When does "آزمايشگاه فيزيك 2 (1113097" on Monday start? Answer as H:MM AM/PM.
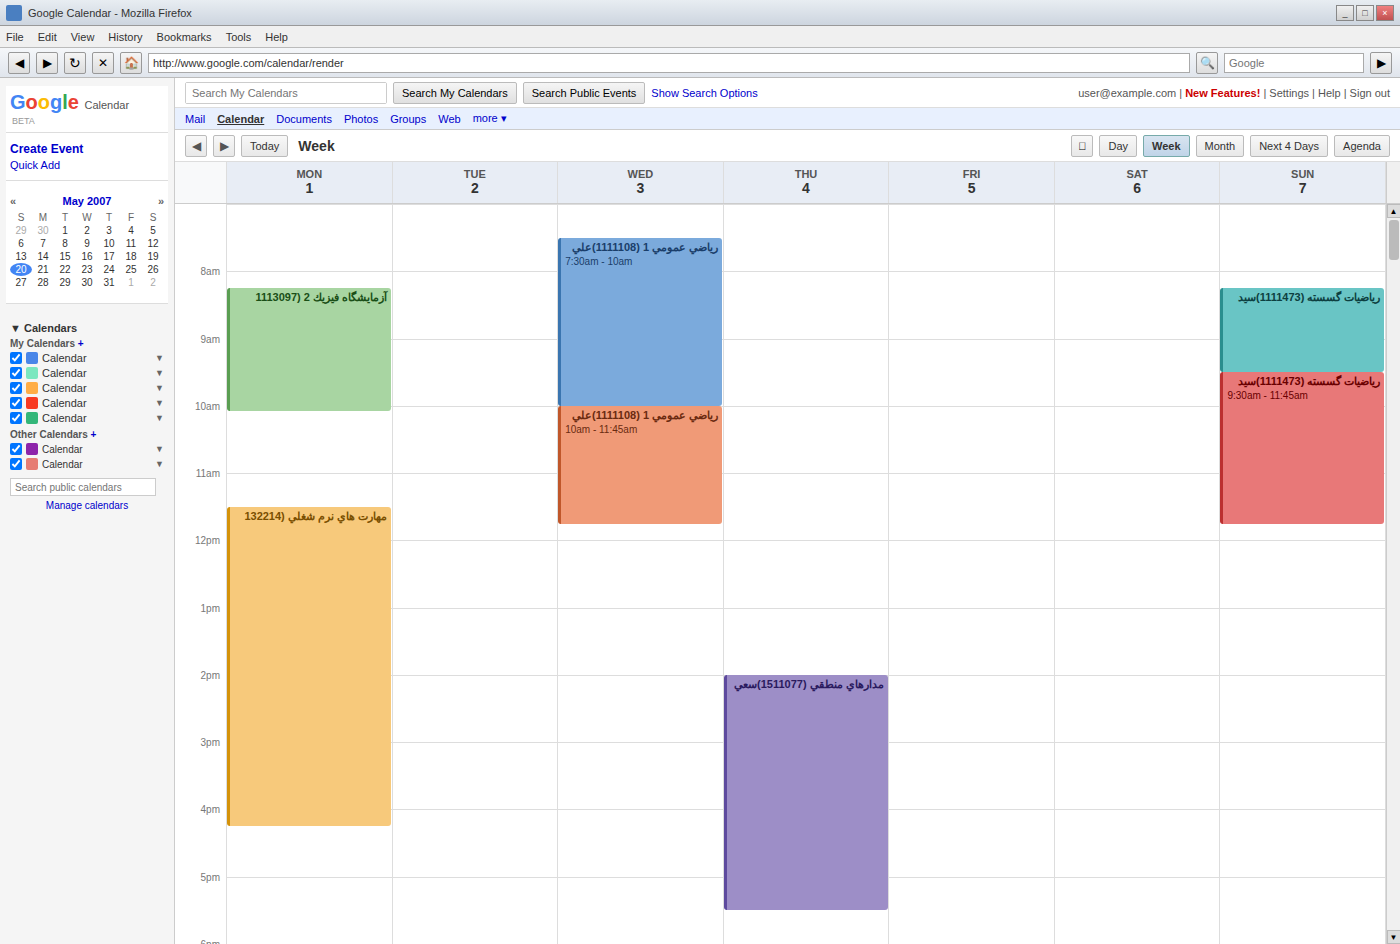
8:15 AM